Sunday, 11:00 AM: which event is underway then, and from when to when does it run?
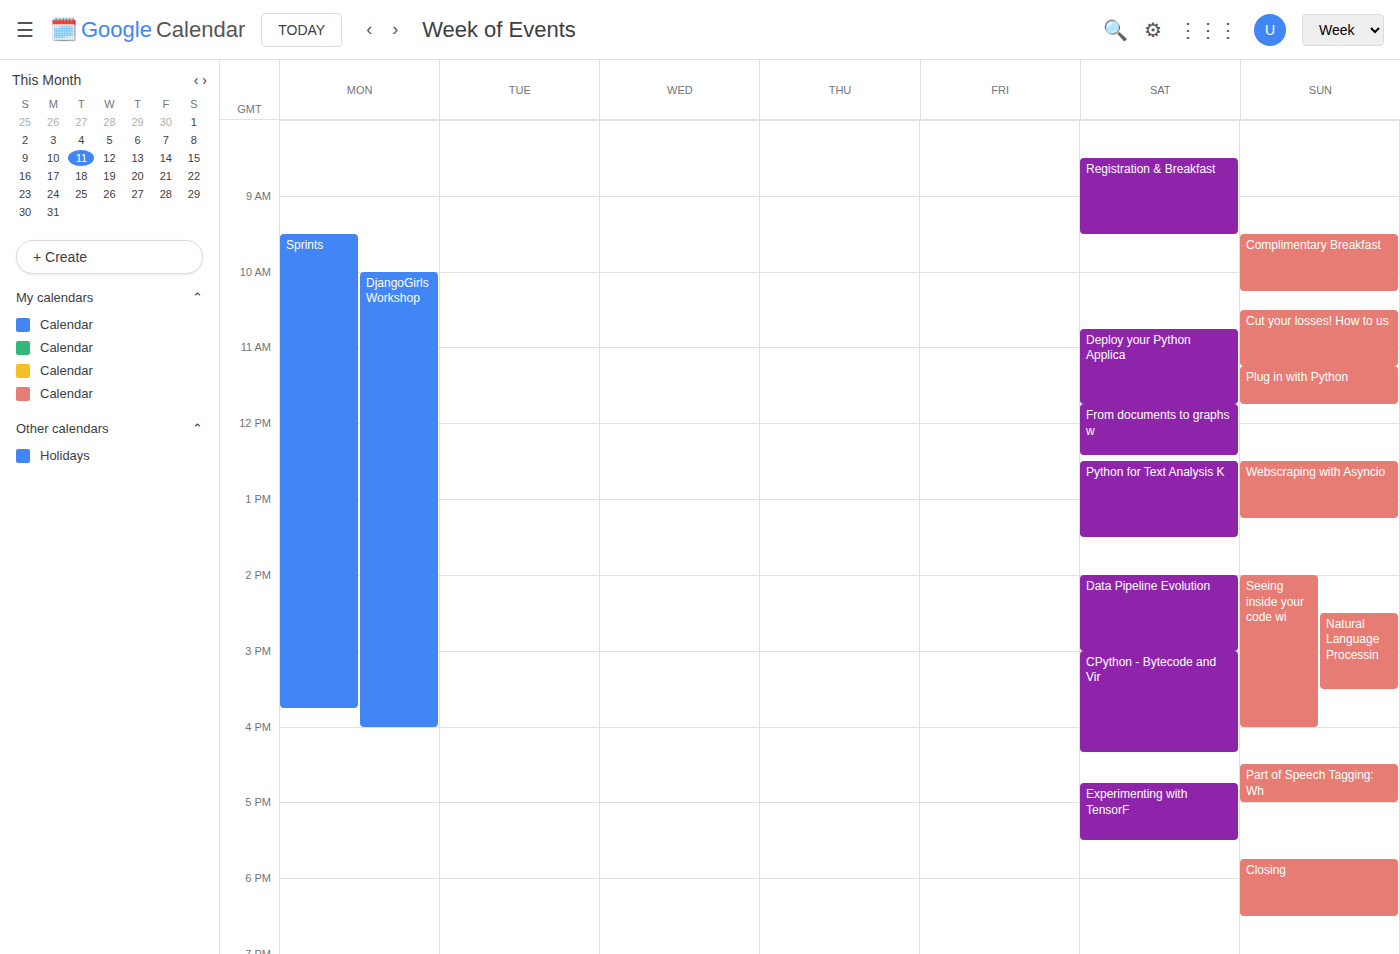
"Cut your losses! How to us", 10:30 AM to 11:15 AM